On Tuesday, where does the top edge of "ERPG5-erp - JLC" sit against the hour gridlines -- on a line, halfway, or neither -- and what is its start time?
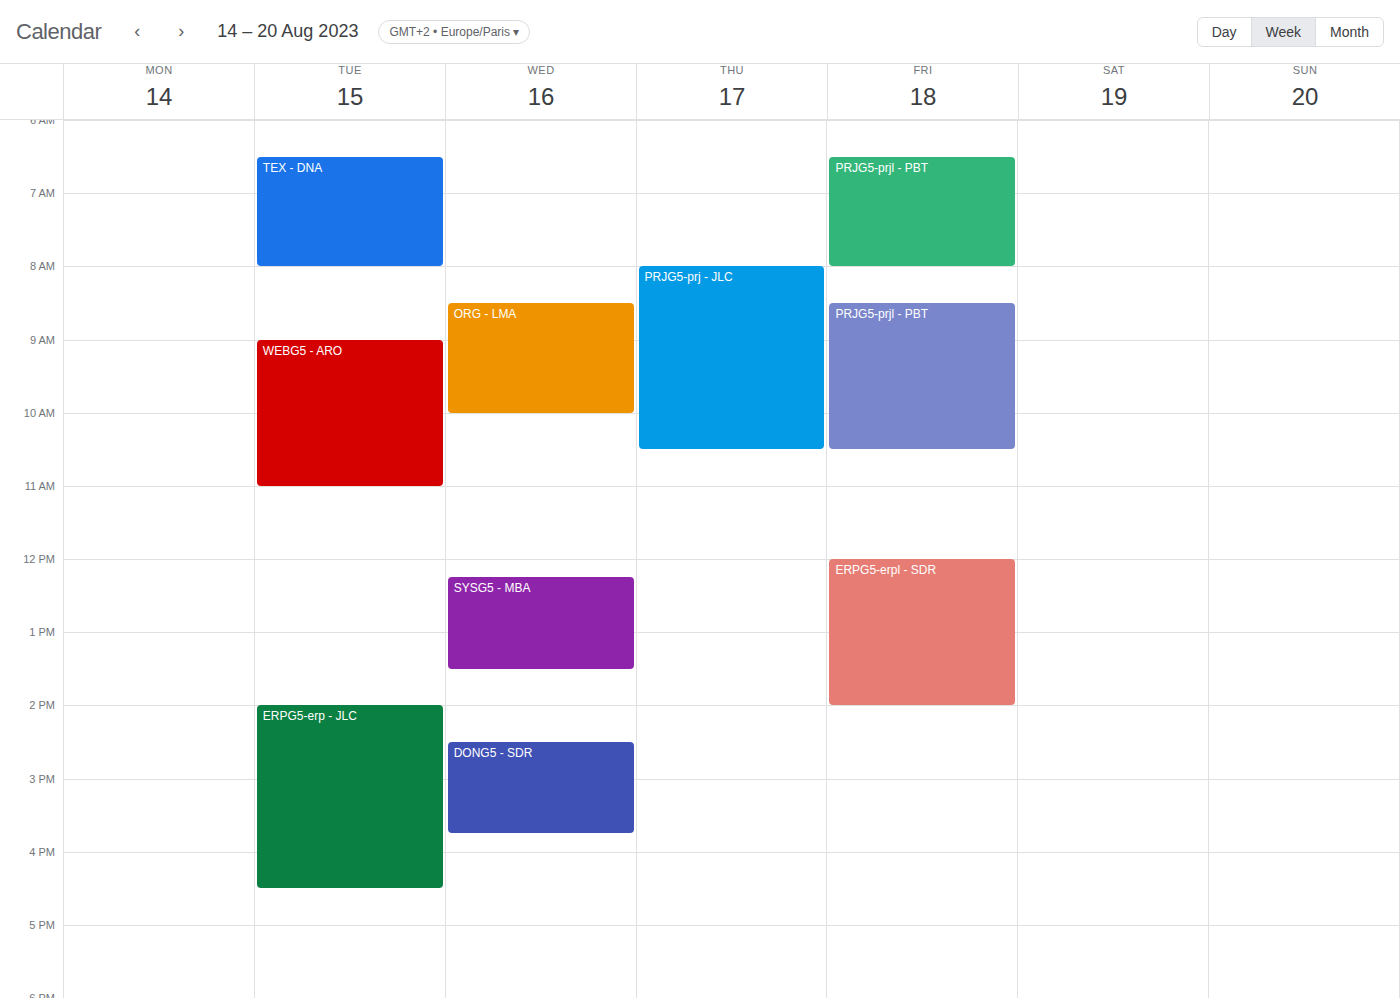
2:00 PM -- exactly on the 2 PM line.